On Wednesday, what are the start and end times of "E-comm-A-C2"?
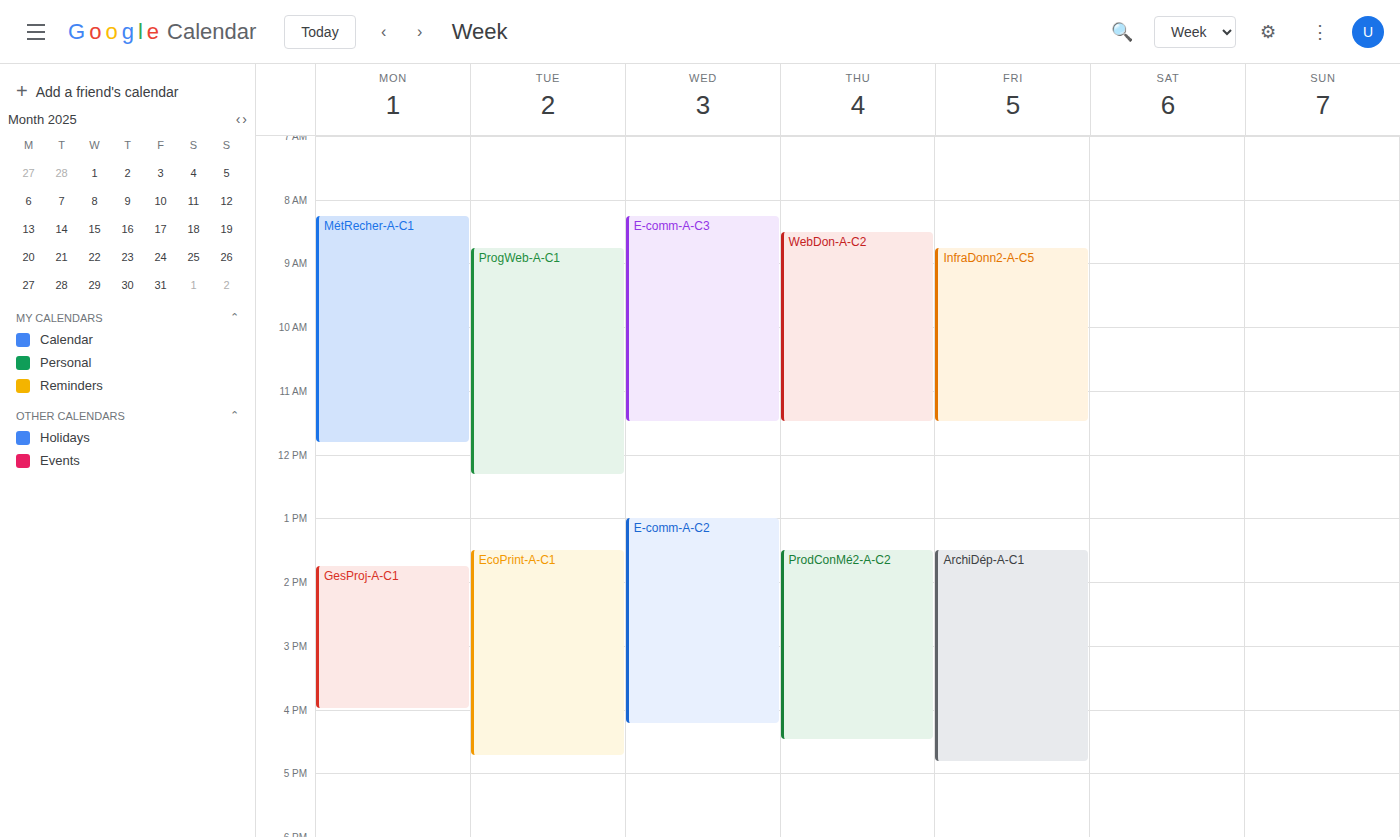
1:00 PM to 4:15 PM